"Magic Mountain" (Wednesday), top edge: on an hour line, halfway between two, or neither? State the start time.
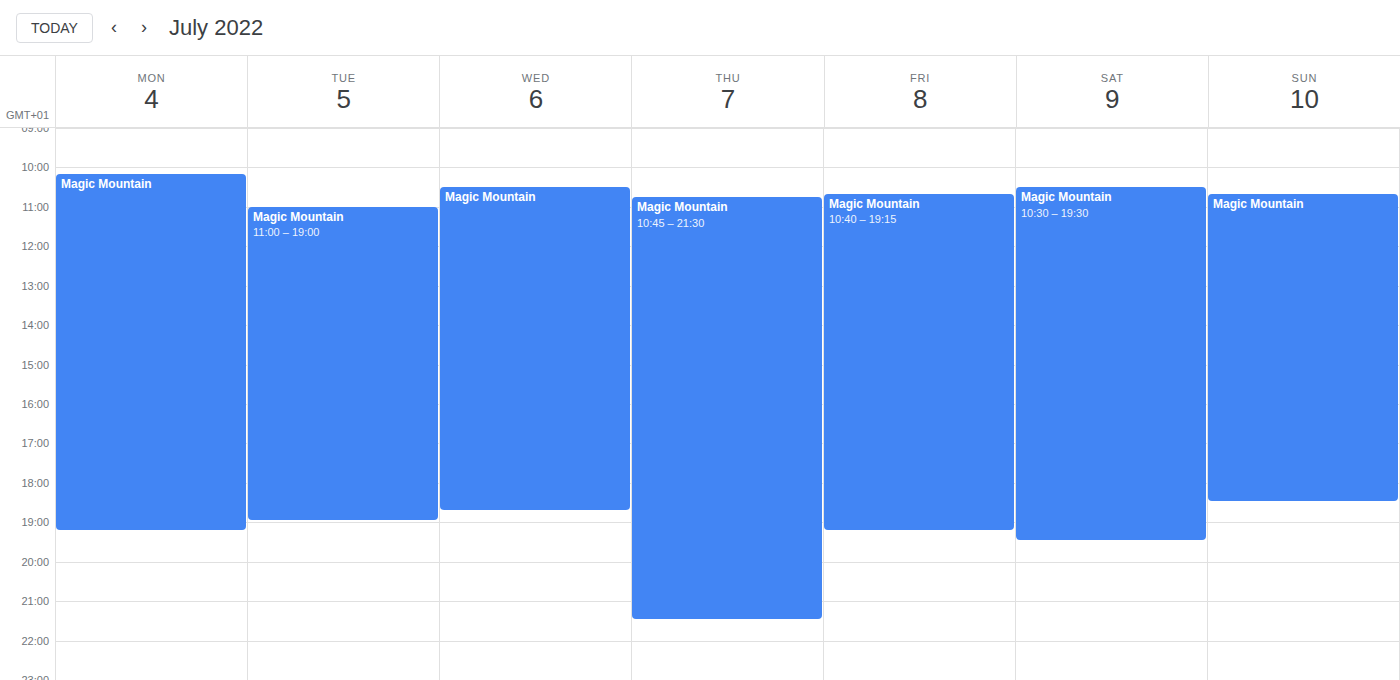
10:30 AM -- halfway between the 10 AM and 11 AM lines.